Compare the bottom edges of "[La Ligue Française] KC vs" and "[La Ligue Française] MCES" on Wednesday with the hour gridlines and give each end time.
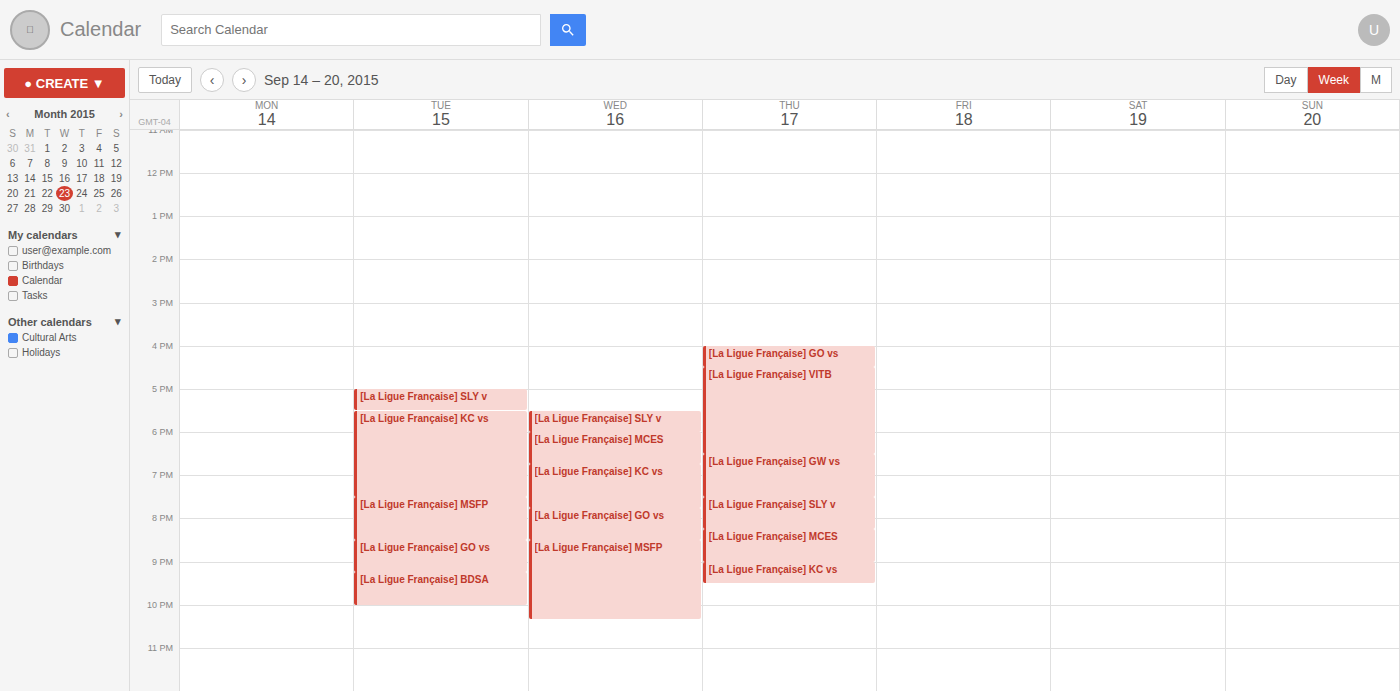
"[La Ligue Française] KC vs": 7:45 PM, neither: three quarters of the way from the 7 PM line to the 8 PM line. "[La Ligue Française] MCES": 6:45 PM, neither: three quarters of the way from the 6 PM line to the 7 PM line.